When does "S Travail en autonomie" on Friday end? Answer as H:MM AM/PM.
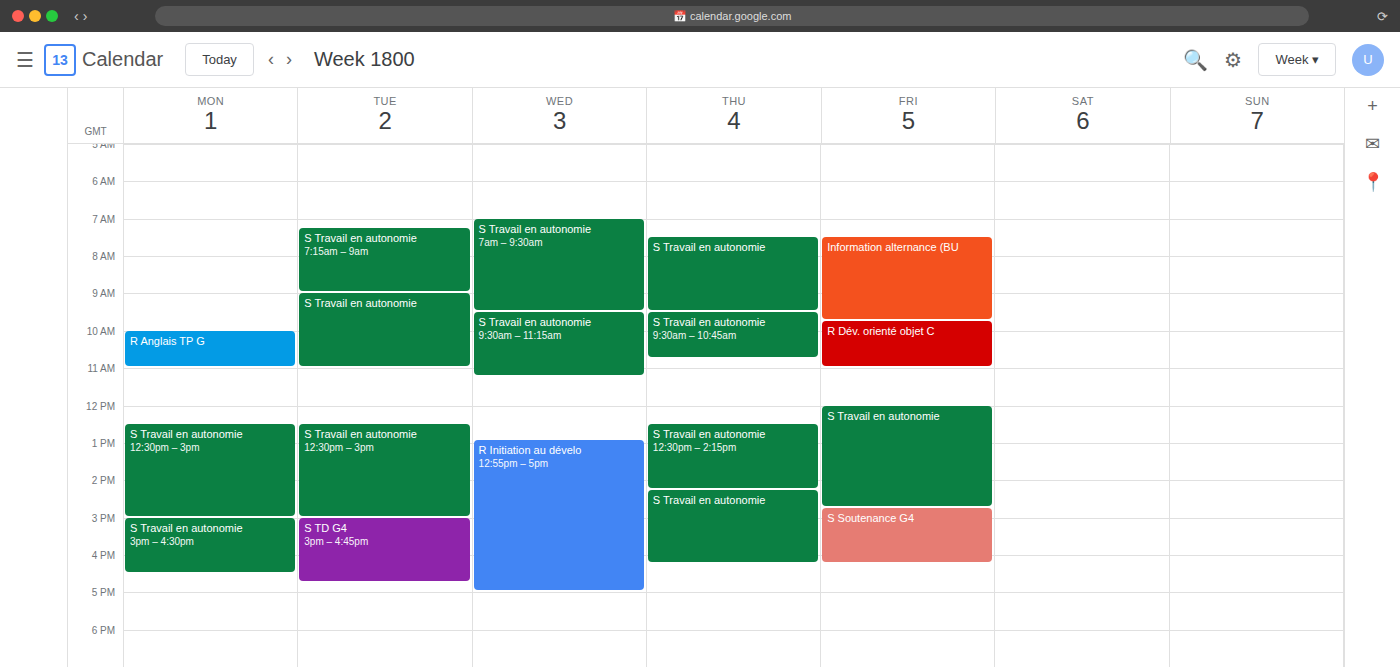
2:45 PM